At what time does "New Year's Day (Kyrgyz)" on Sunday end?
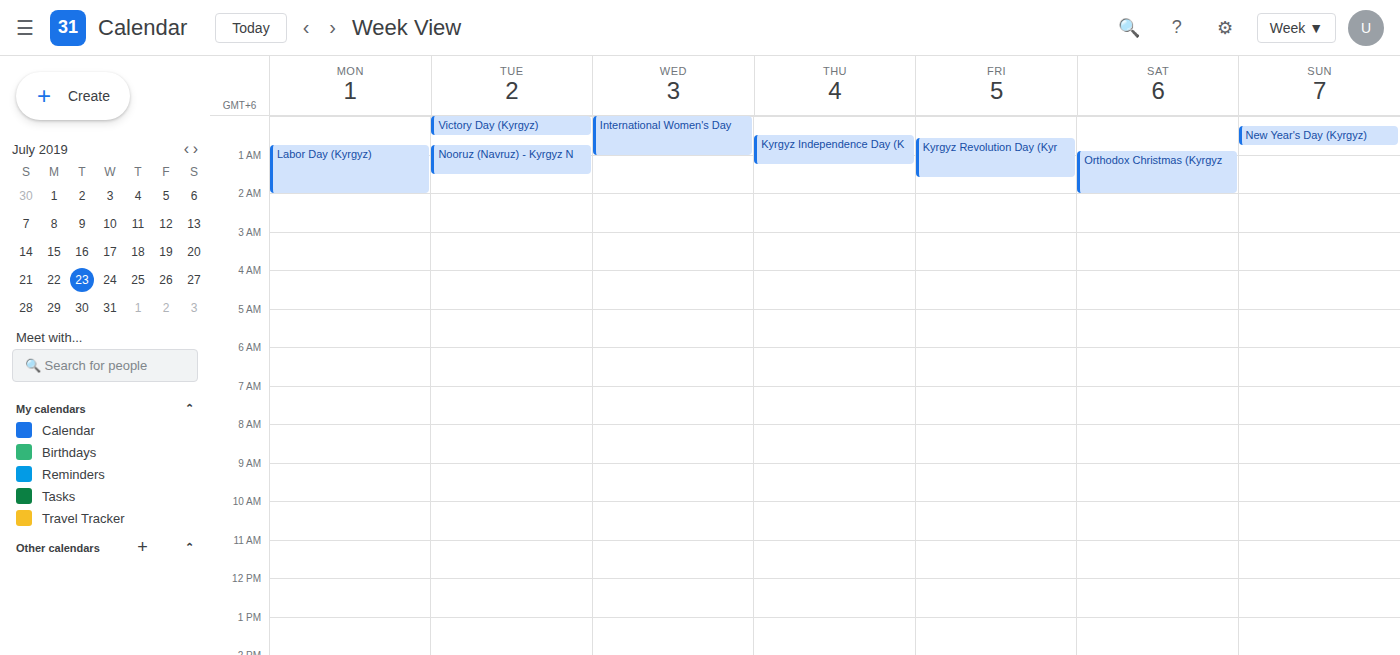
12:45 AM